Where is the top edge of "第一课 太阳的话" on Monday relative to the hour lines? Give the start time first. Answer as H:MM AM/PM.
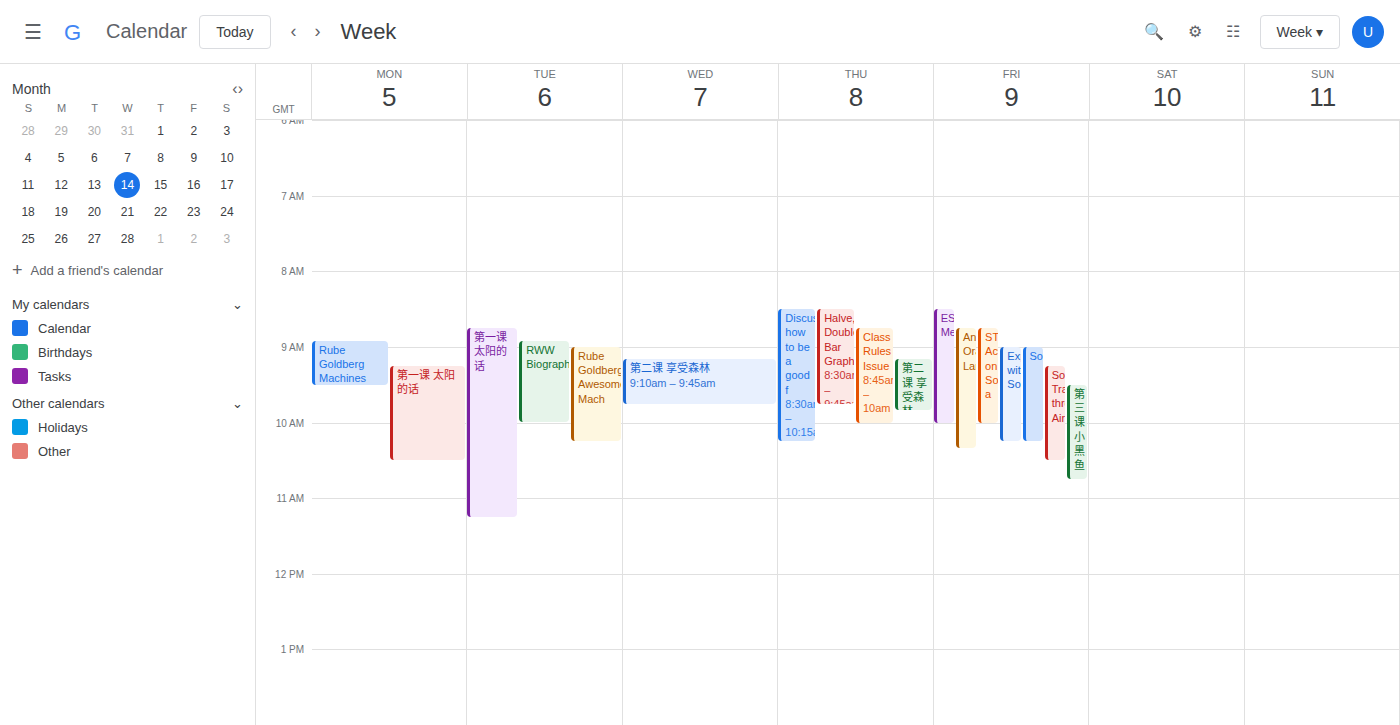
9:15 AM -- neither: a quarter of the way from the 9 AM line to the 10 AM line.